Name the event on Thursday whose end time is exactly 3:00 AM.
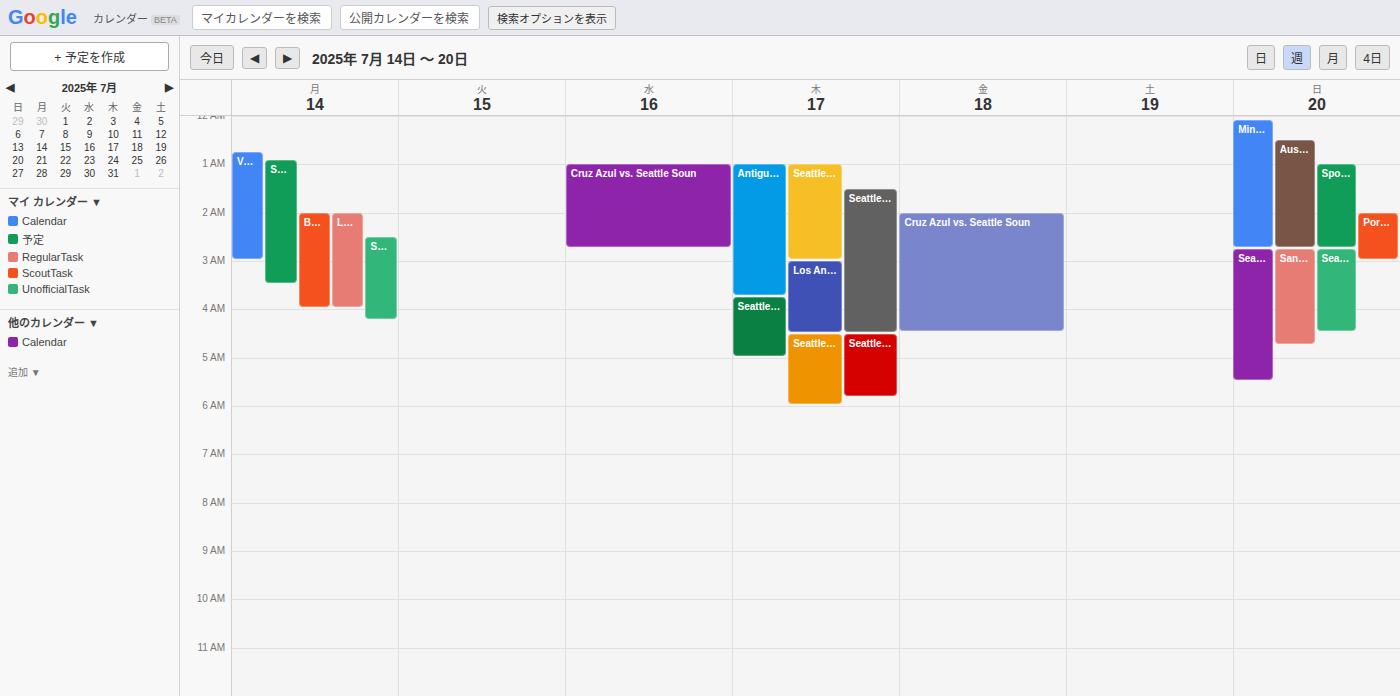
"Seattle Sounders FC vs. Sa"